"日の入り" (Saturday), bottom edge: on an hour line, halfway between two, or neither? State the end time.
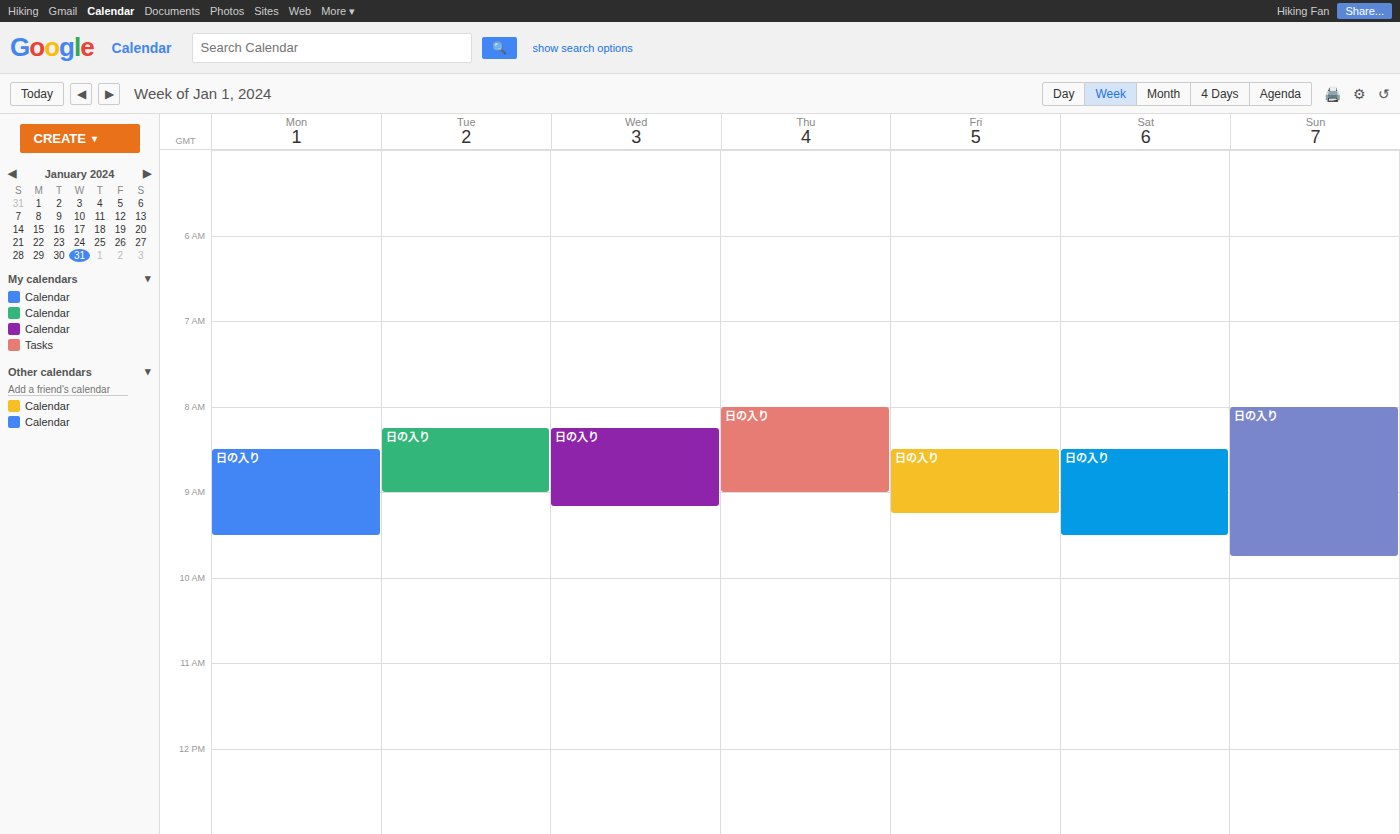
9:30 AM -- halfway between the 9 AM and 10 AM lines.